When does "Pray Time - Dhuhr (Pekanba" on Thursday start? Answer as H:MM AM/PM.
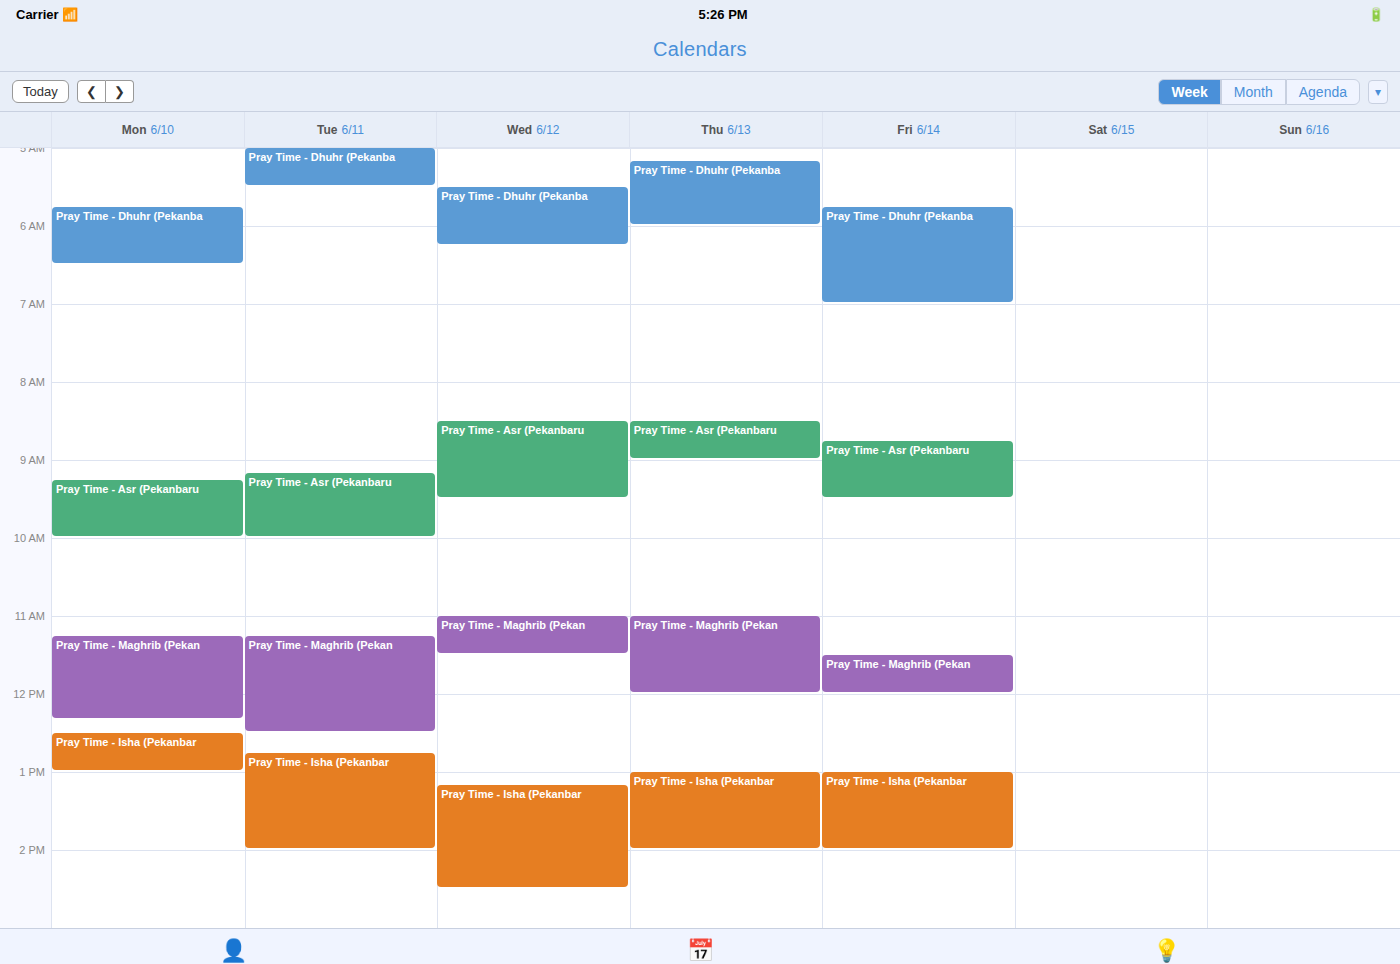
5:10 AM